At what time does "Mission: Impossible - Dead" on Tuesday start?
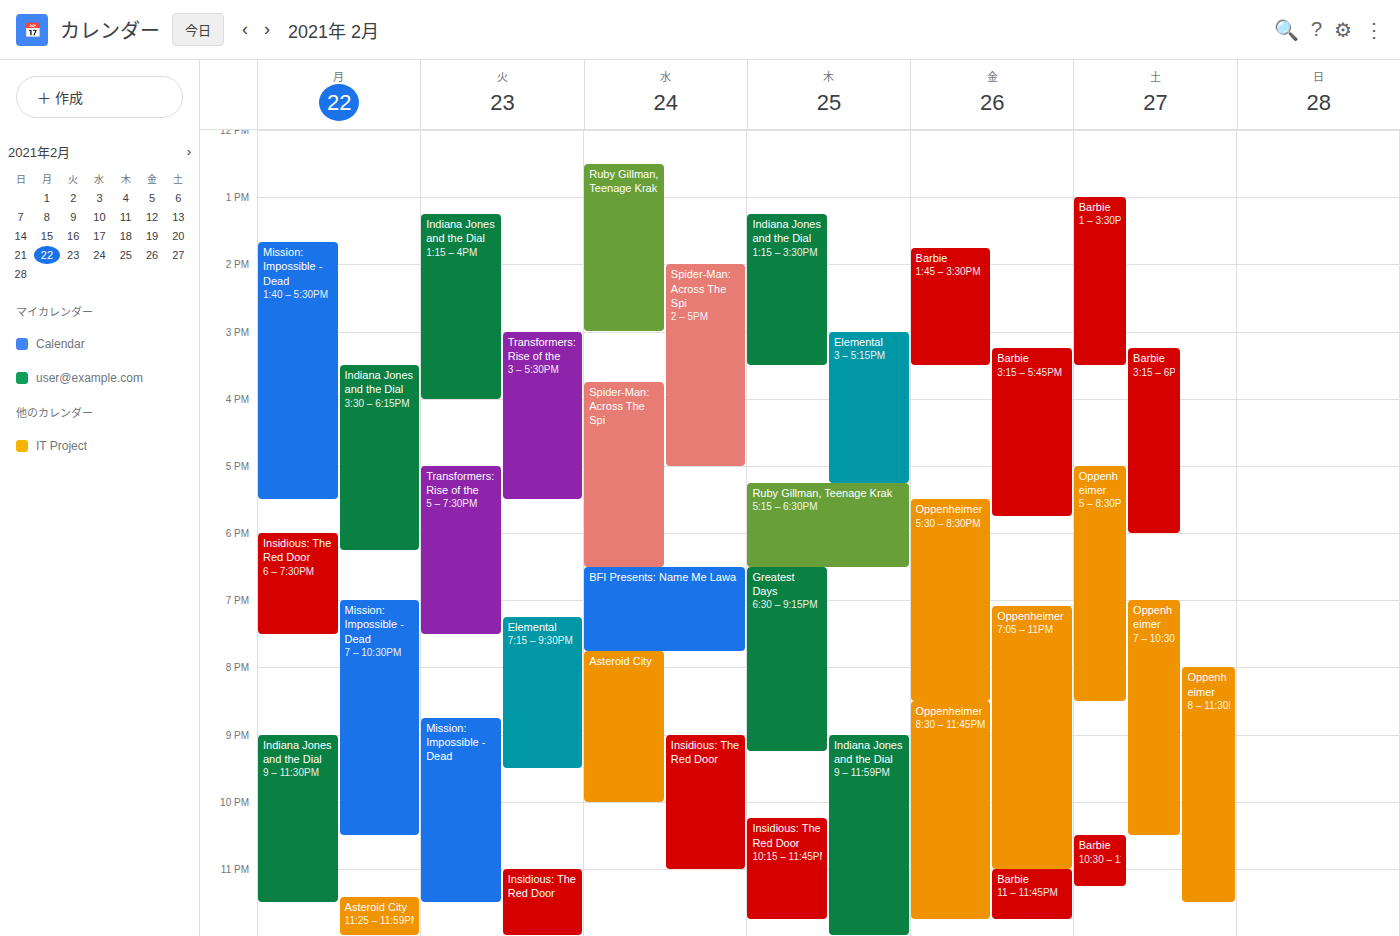
8:45 PM